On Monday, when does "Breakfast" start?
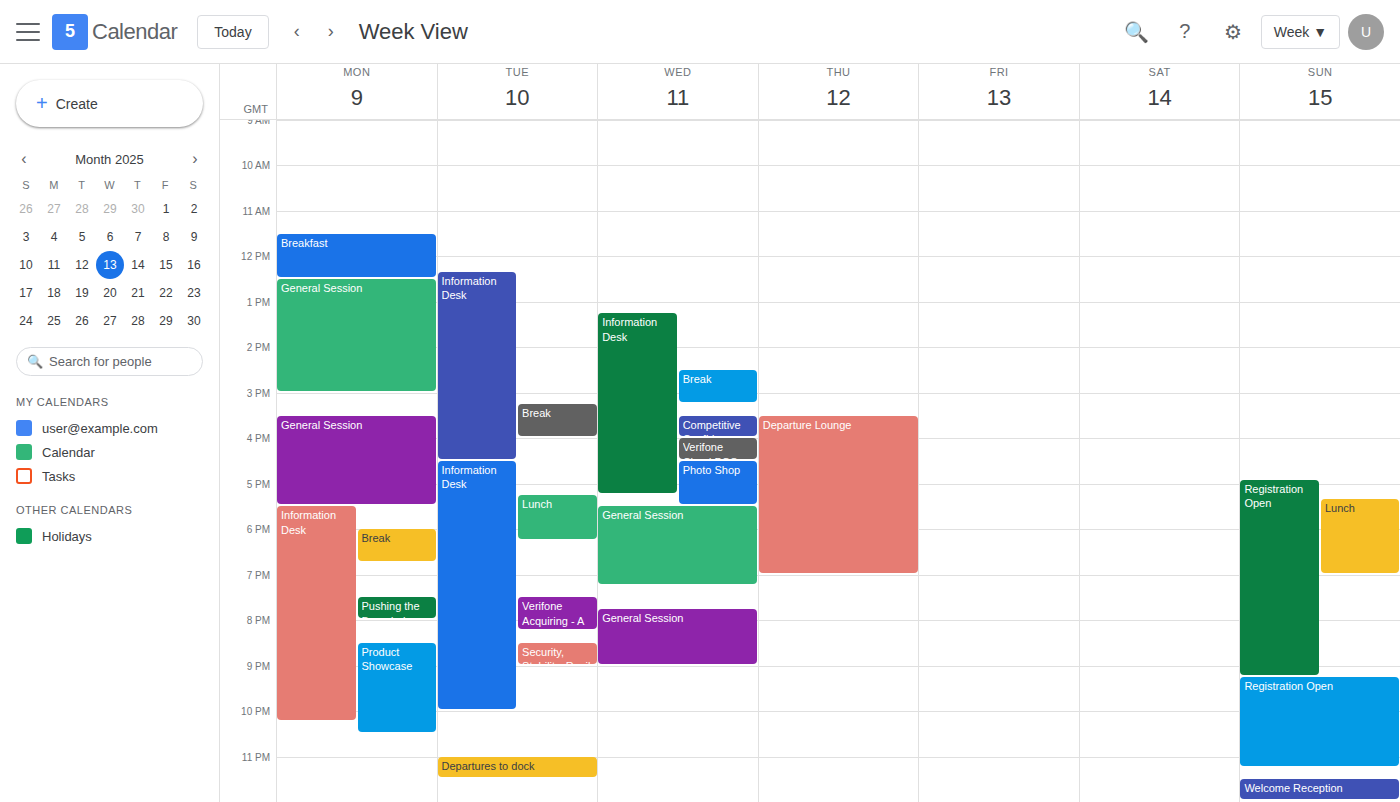
11:30 AM